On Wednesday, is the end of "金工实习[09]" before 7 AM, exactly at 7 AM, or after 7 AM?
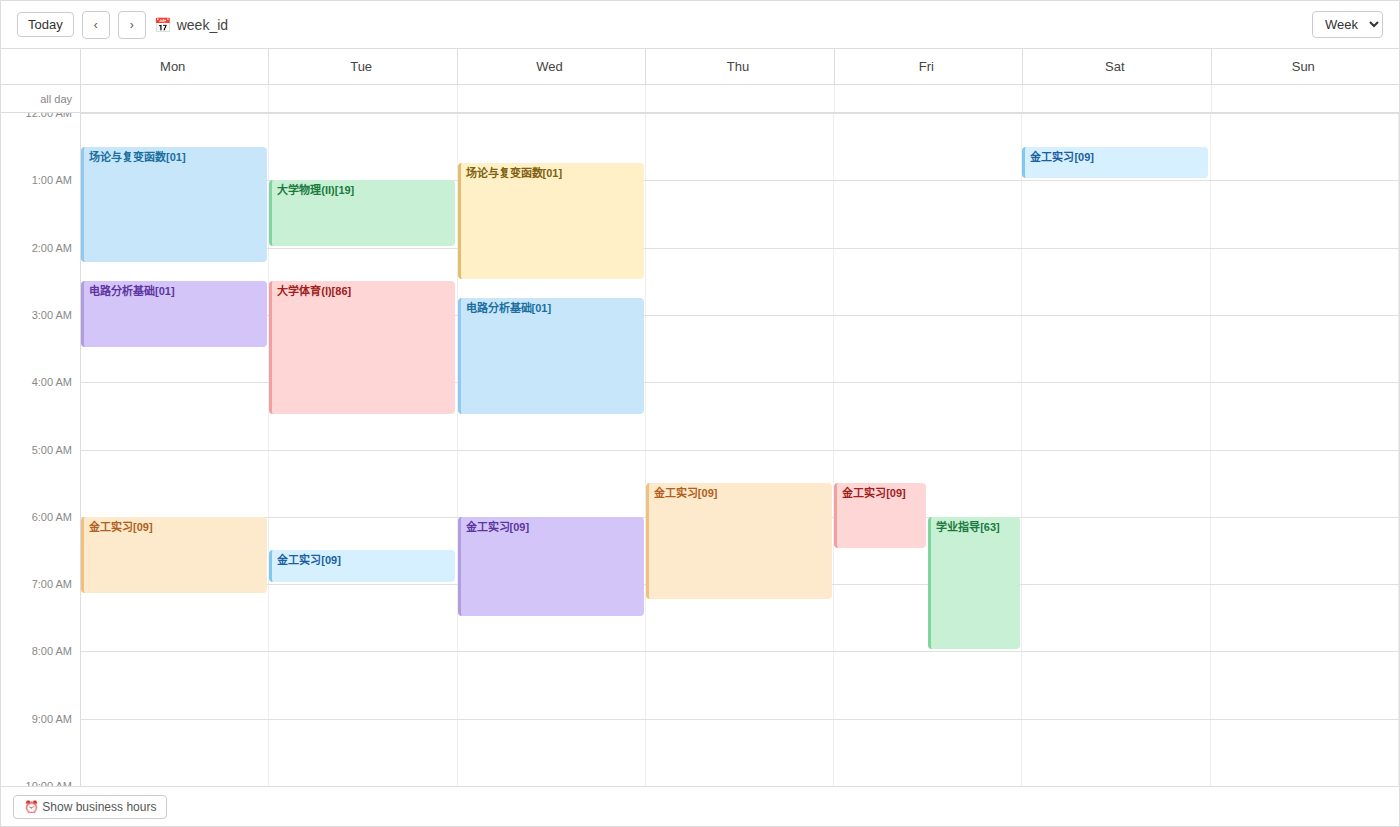
7:30 AM -- after 7 AM, 30 minutes below the 7 AM line.